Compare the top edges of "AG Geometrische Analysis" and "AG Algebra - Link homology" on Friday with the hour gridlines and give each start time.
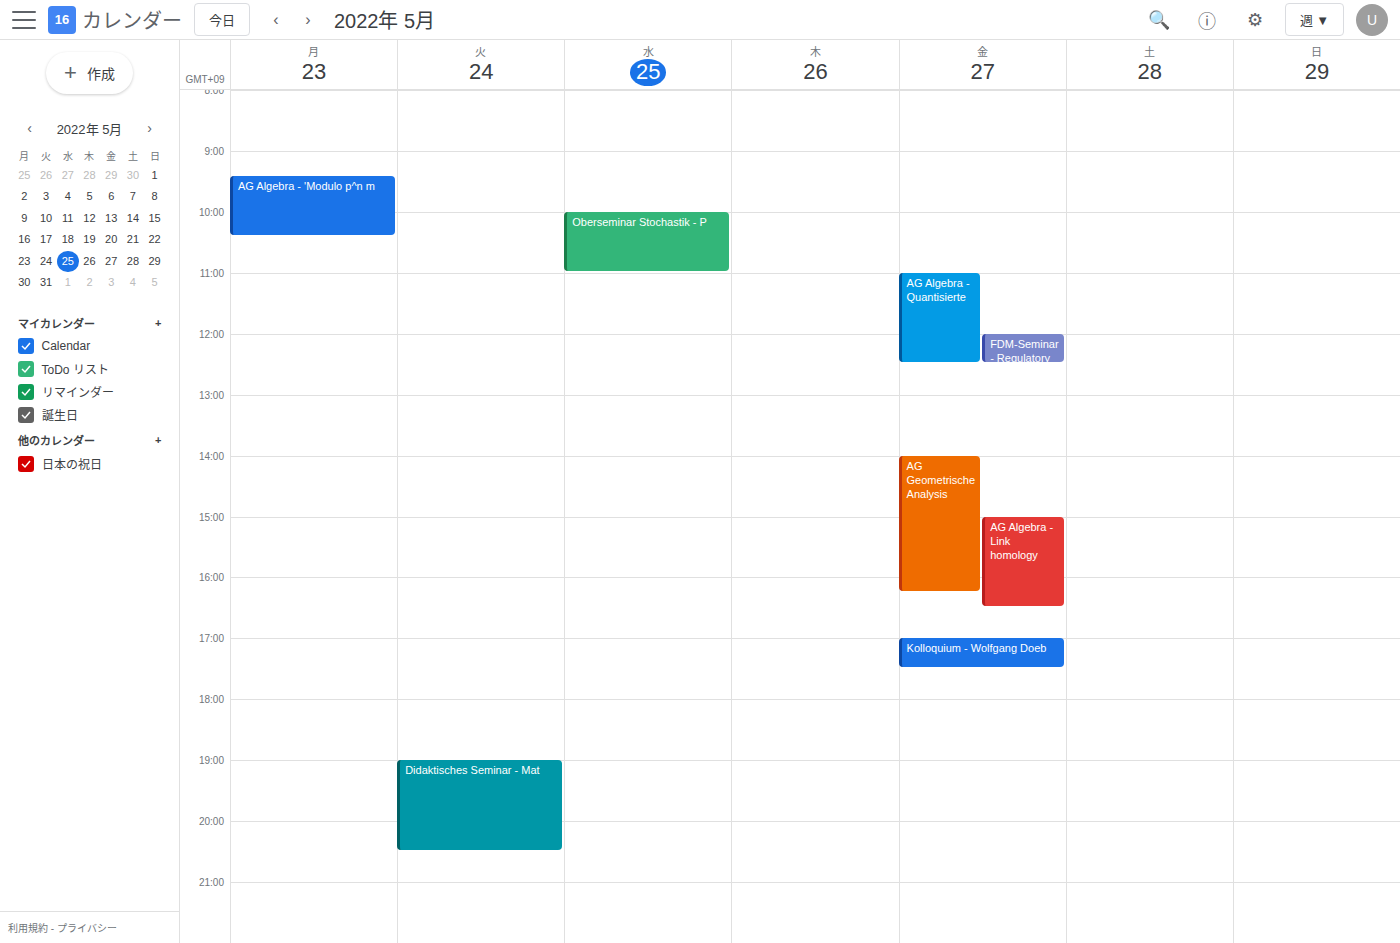
"AG Geometrische Analysis": 14:00, exactly on the 14:00 line. "AG Algebra - Link homology": 15:00, exactly on the 15:00 line.